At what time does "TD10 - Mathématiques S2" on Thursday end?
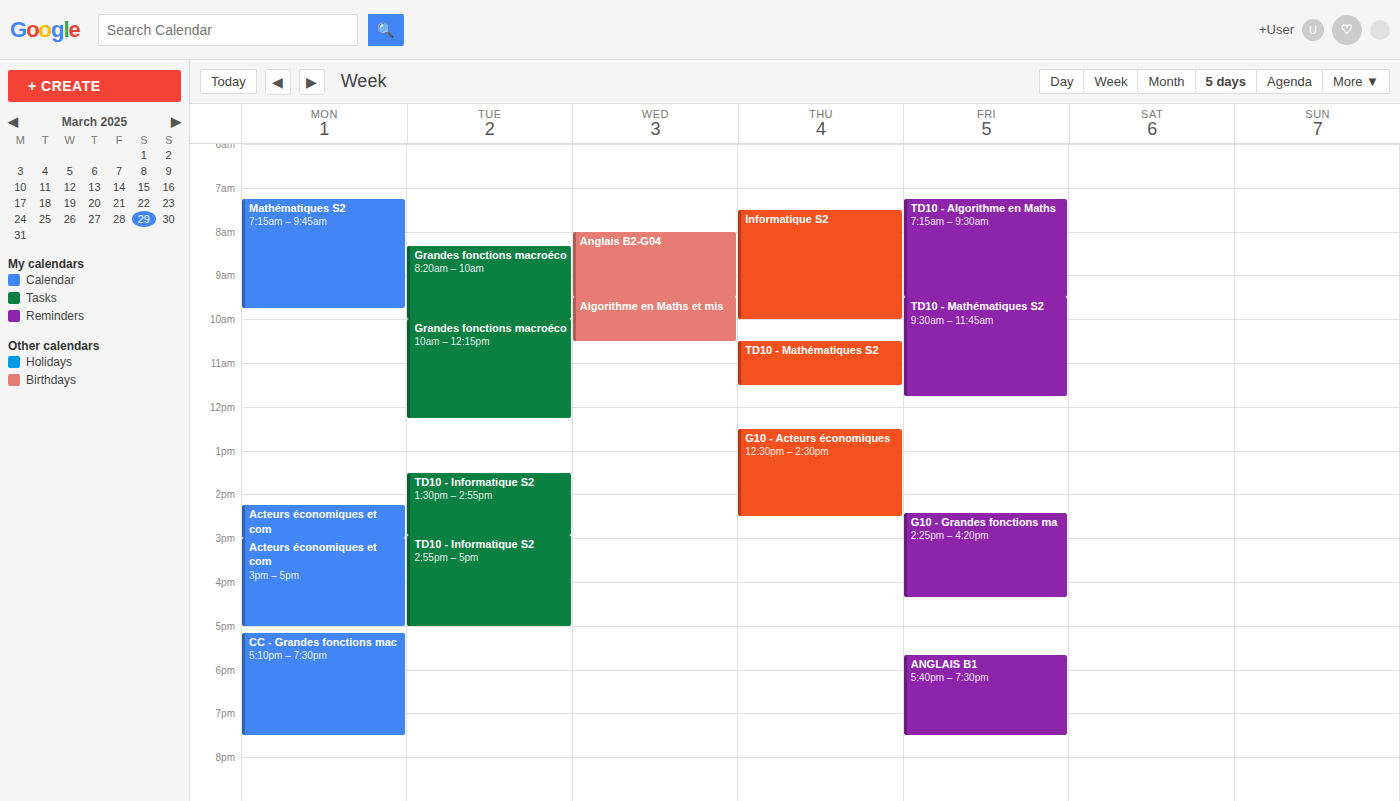
11:30 AM